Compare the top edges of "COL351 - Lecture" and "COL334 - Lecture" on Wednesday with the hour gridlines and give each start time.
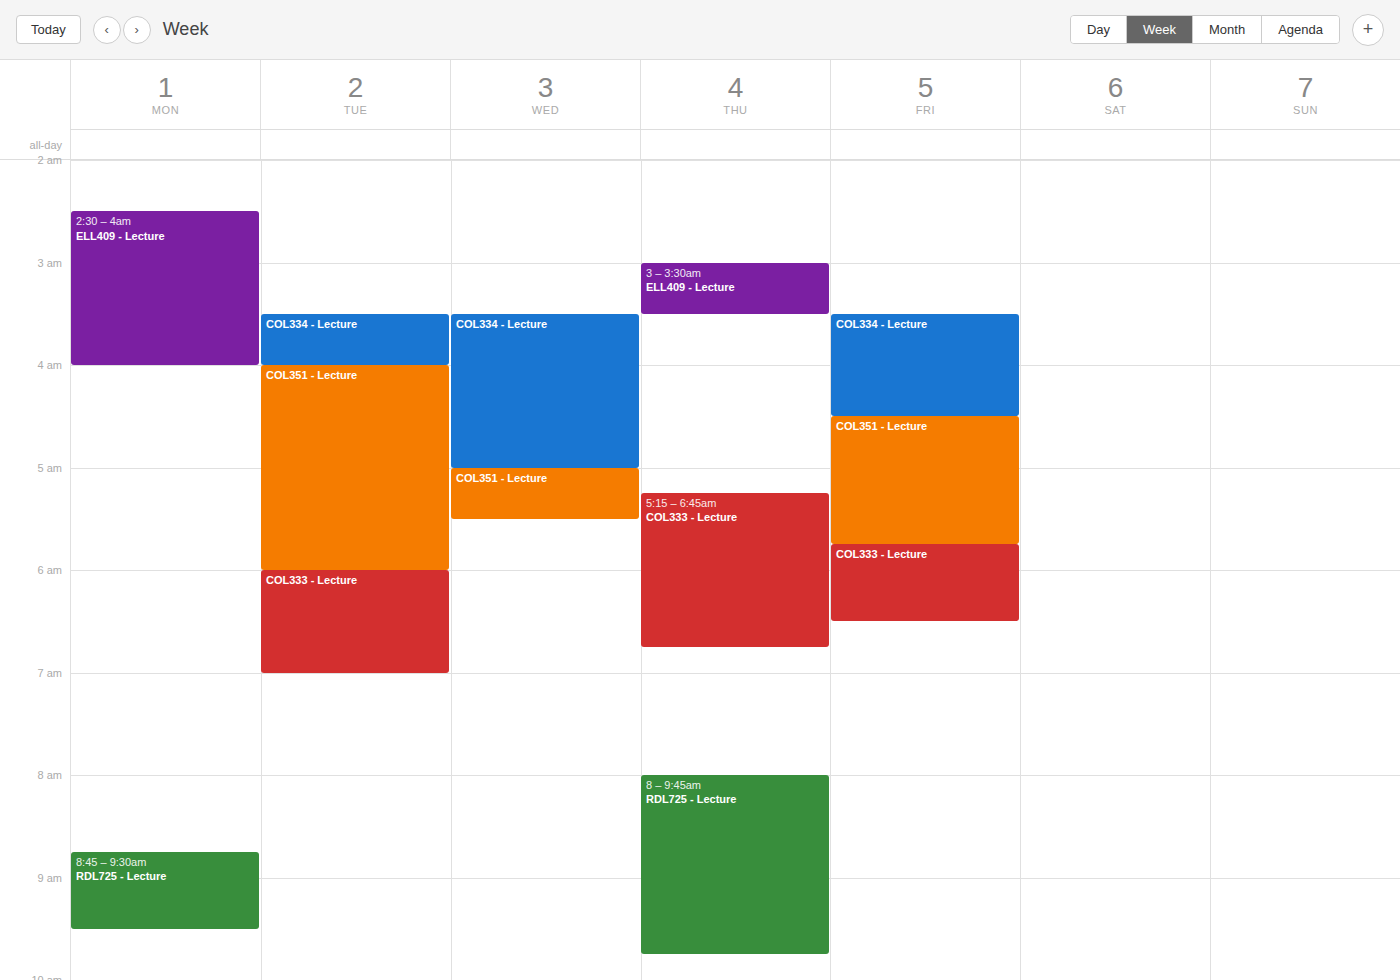
"COL351 - Lecture": 5:00 AM, exactly on the 5 AM line. "COL334 - Lecture": 3:30 AM, halfway between the 3 AM and 4 AM lines.